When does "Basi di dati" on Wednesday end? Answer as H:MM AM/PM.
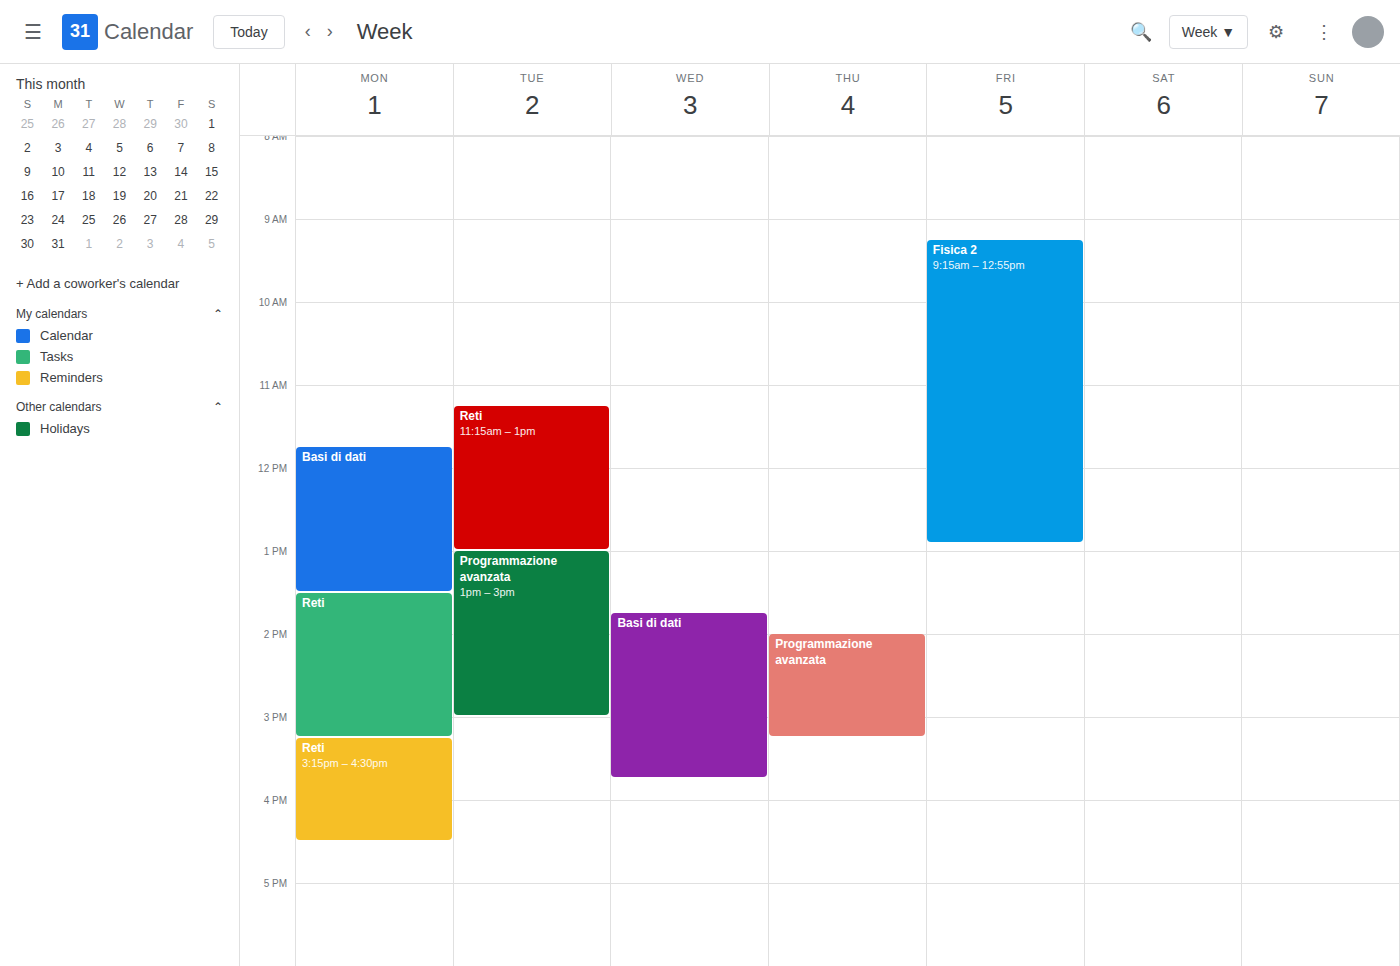
3:45 PM